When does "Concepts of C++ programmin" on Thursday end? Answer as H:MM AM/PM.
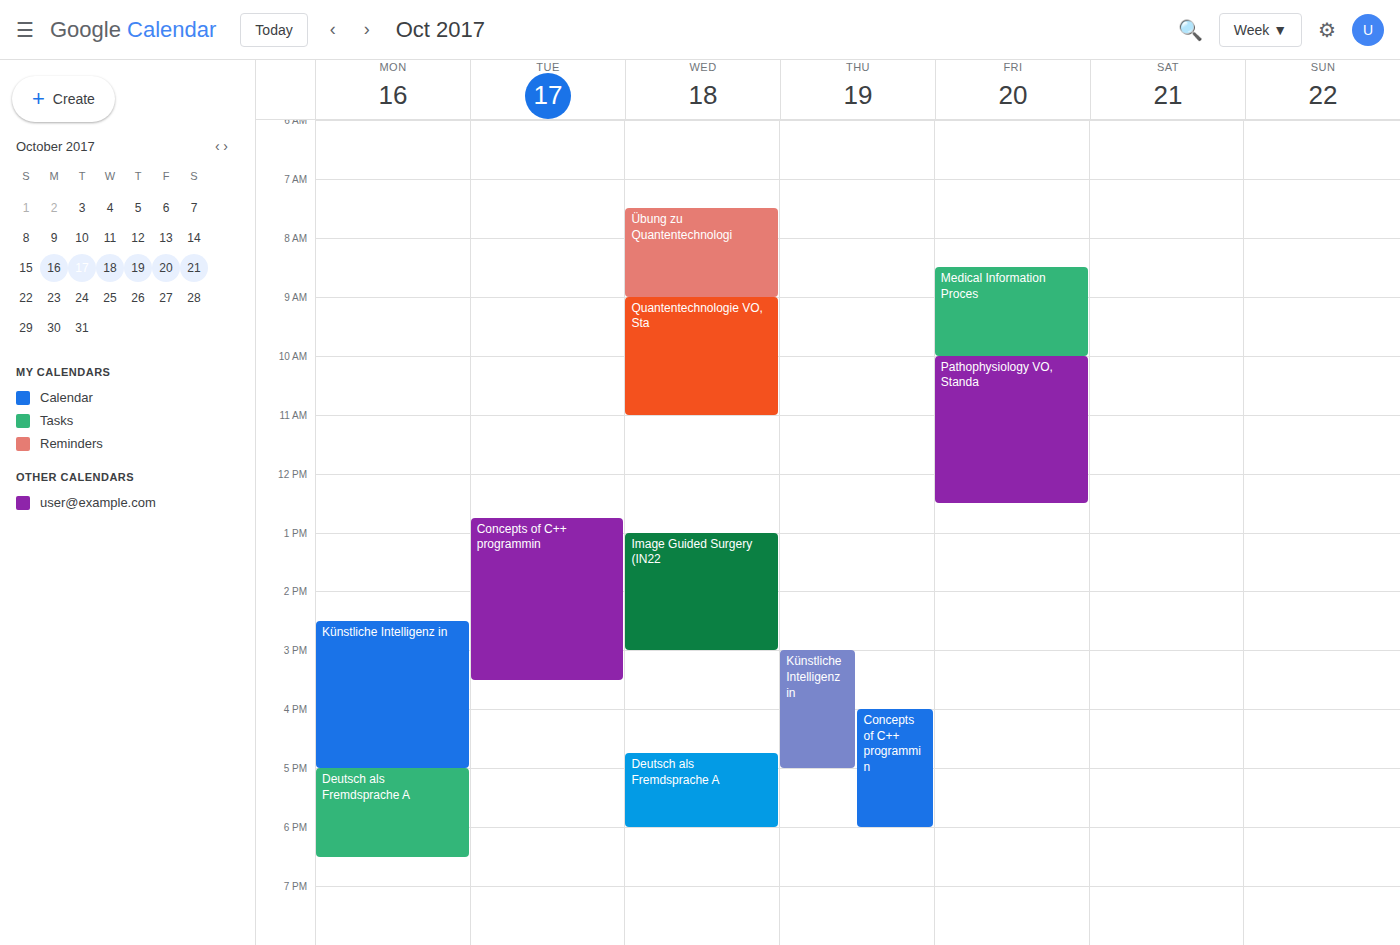
6:00 PM